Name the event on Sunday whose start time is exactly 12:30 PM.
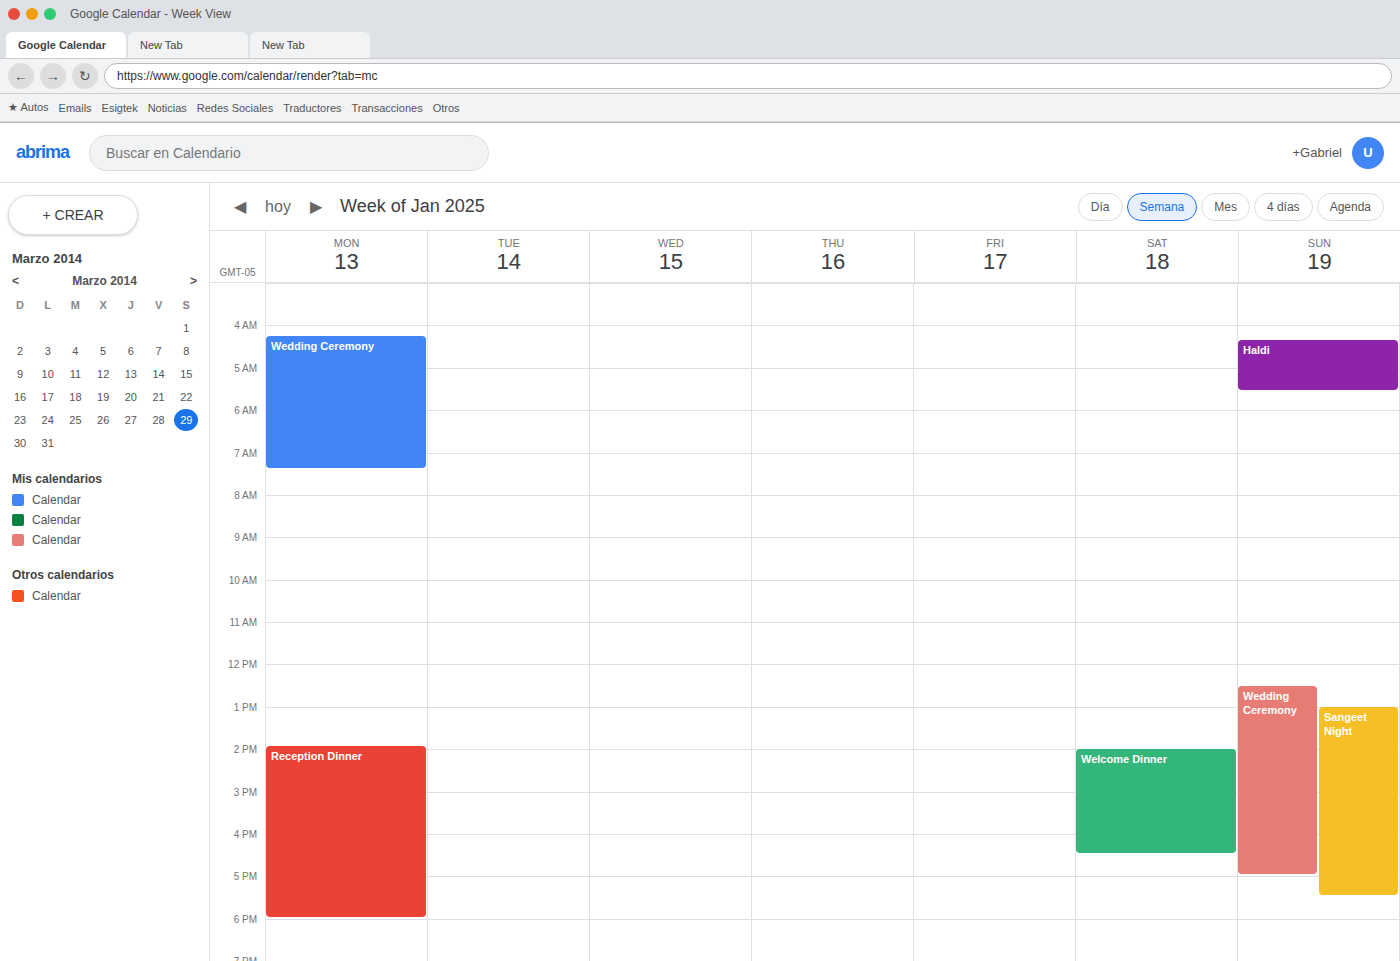
"Wedding Ceremony"